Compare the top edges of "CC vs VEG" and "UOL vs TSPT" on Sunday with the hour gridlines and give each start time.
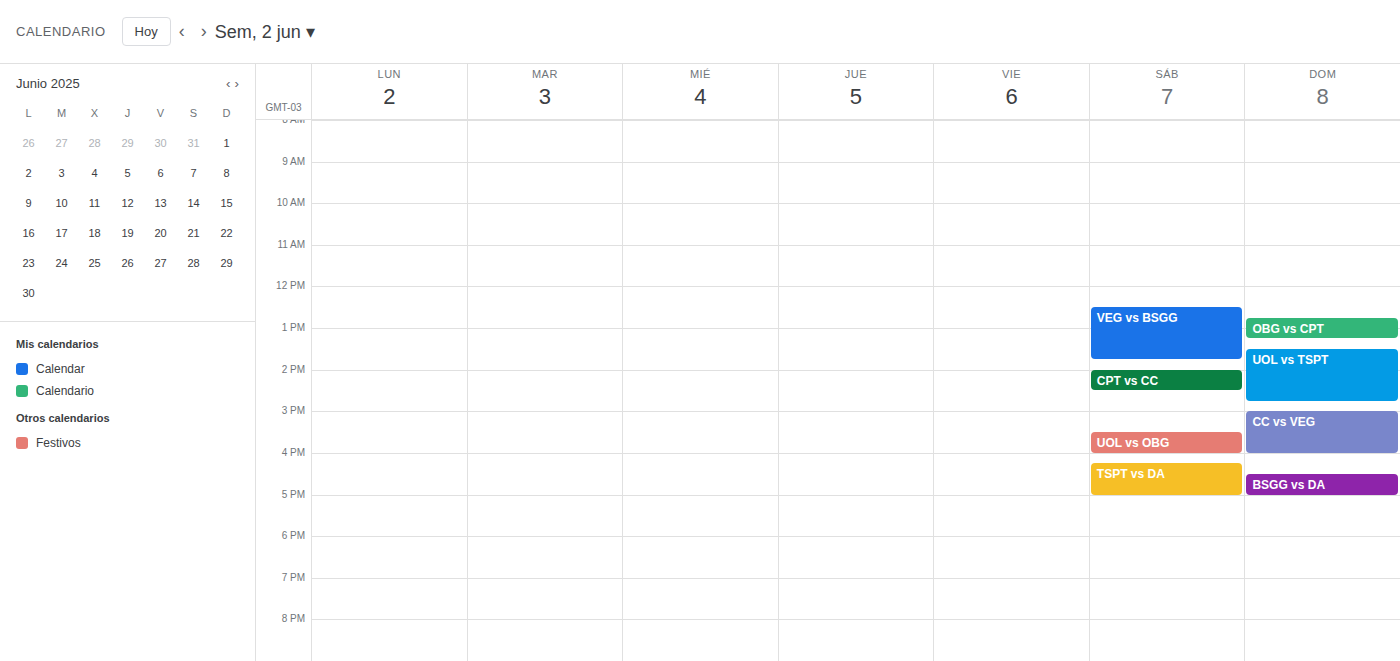
"CC vs VEG": 3:00 PM, exactly on the 3 PM line. "UOL vs TSPT": 1:30 PM, halfway between the 1 PM and 2 PM lines.